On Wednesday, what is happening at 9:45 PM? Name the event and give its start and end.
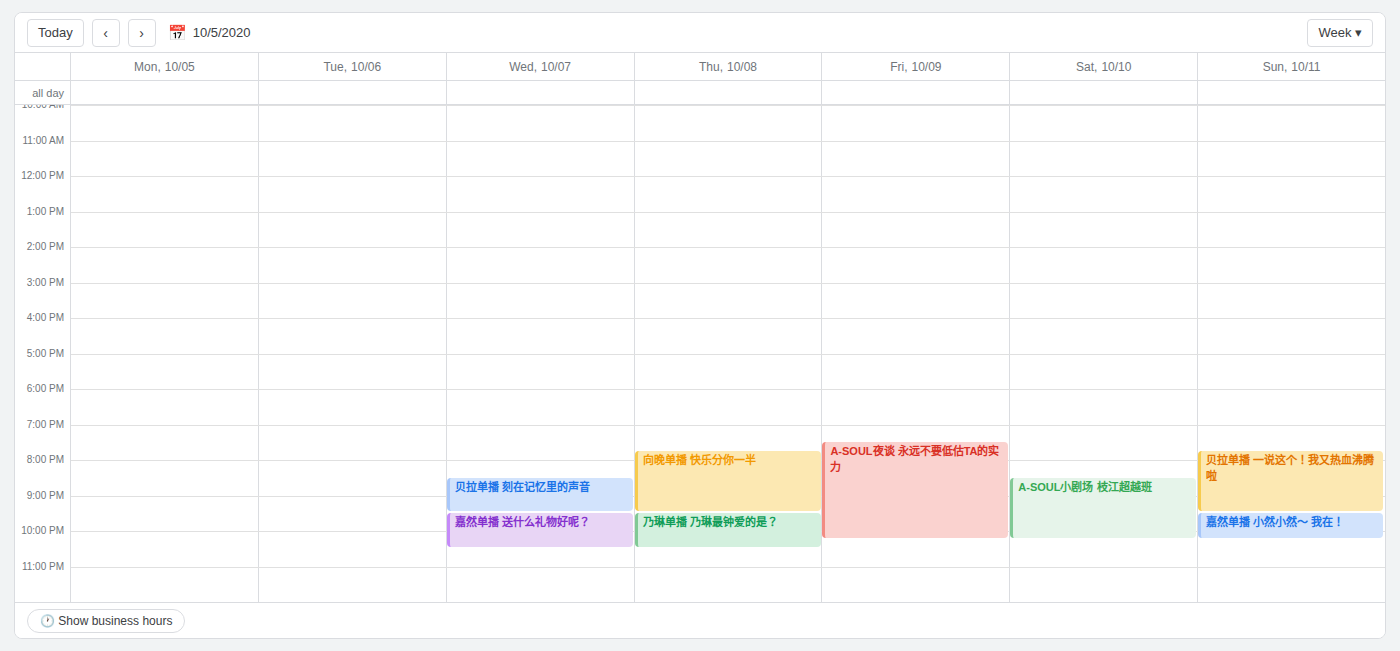
"嘉然单播 送什么礼物好呢？", 9:30 PM to 10:30 PM